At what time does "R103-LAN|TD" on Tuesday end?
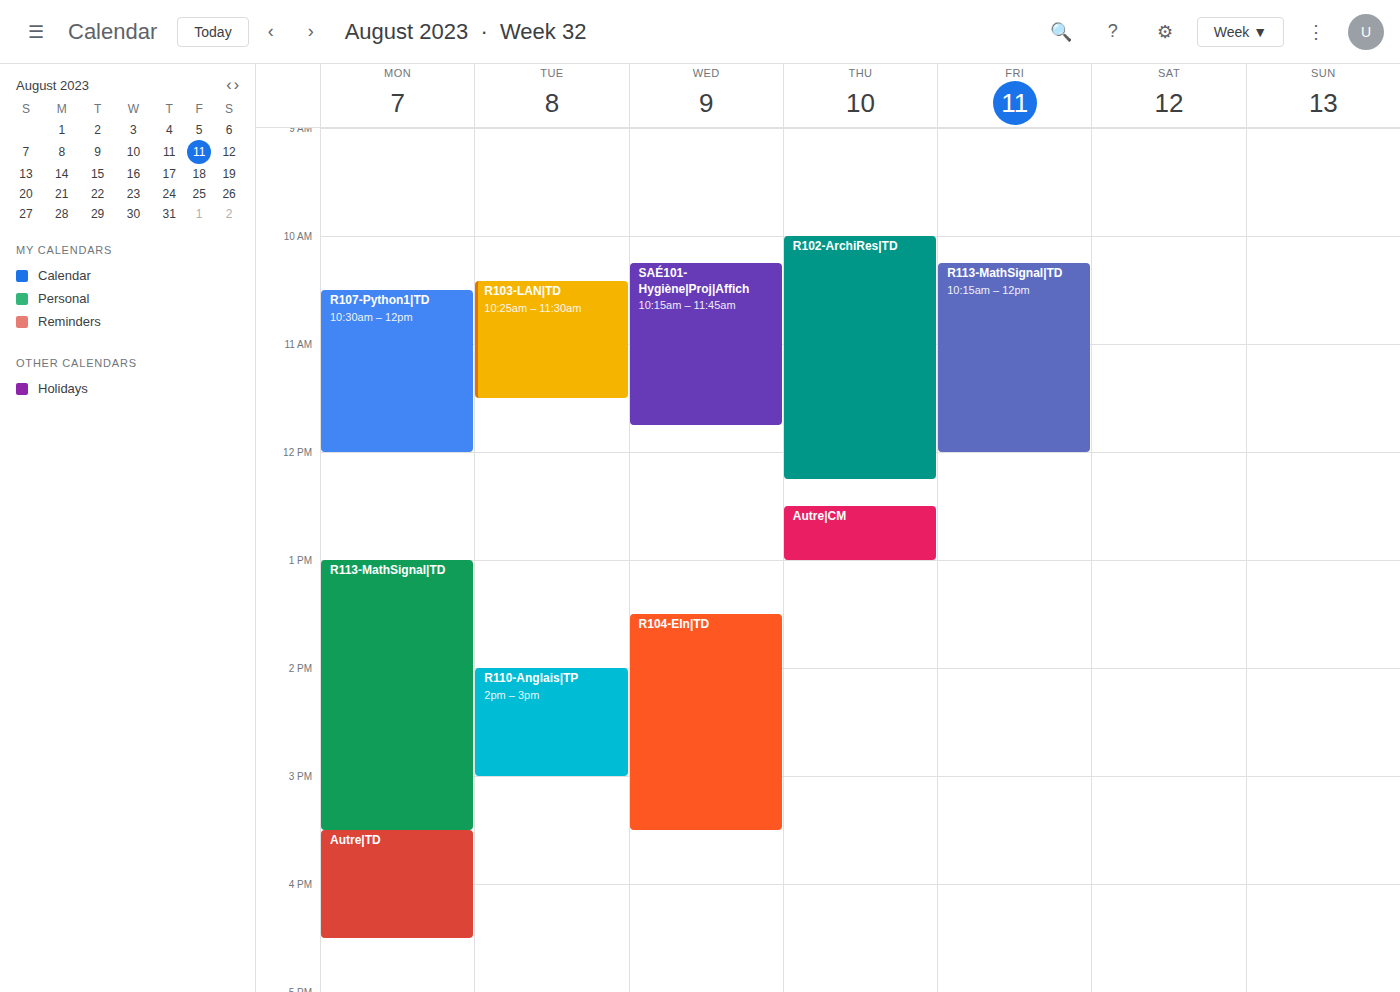
11:30